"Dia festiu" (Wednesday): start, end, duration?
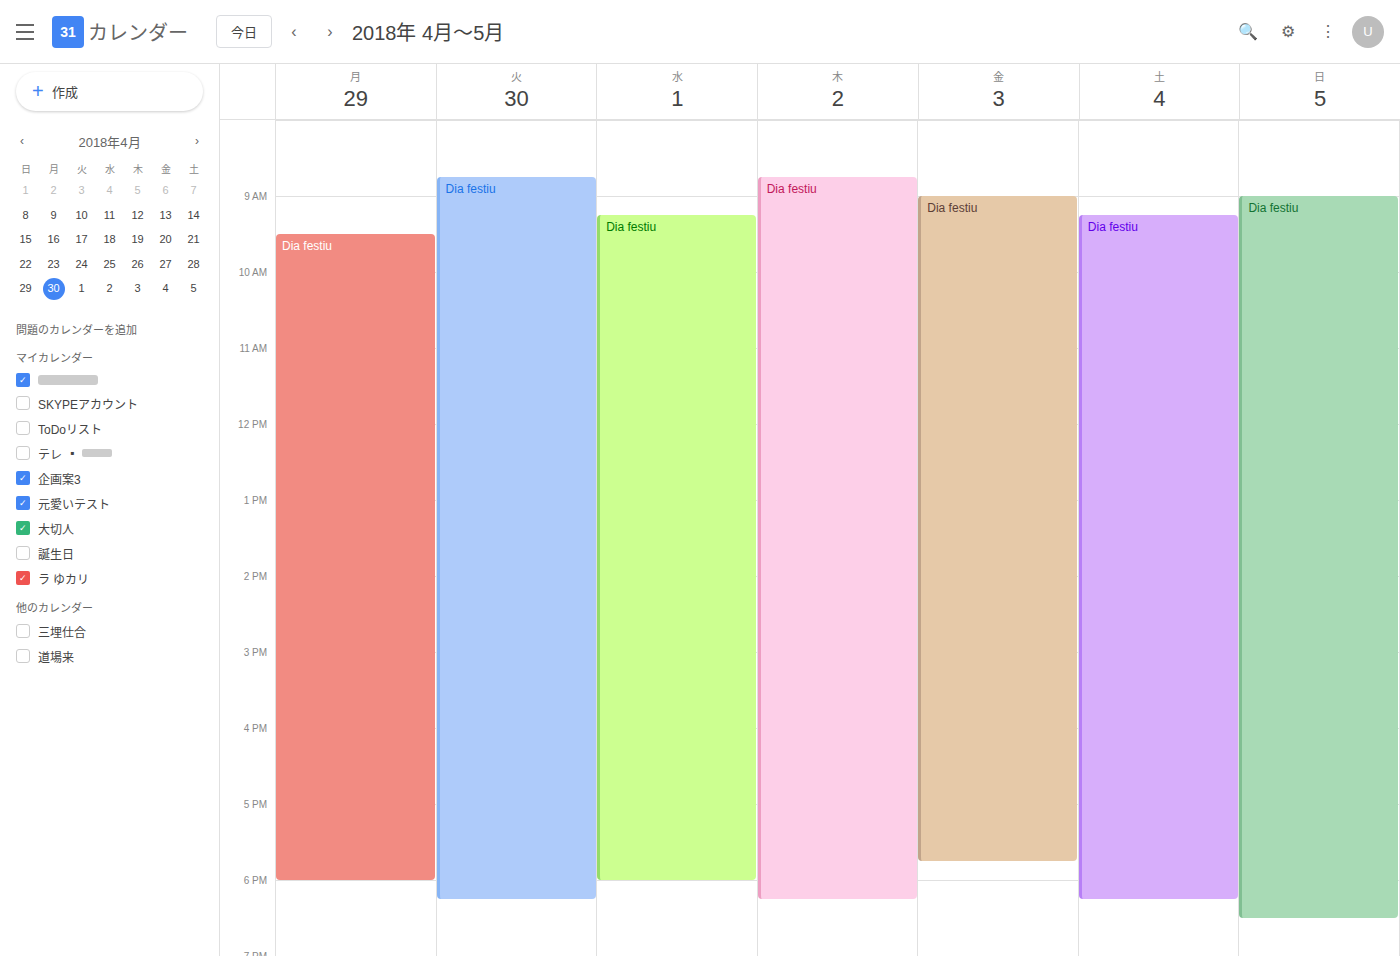
9:15 AM to 6:00 PM, 8 hours 45 minutes